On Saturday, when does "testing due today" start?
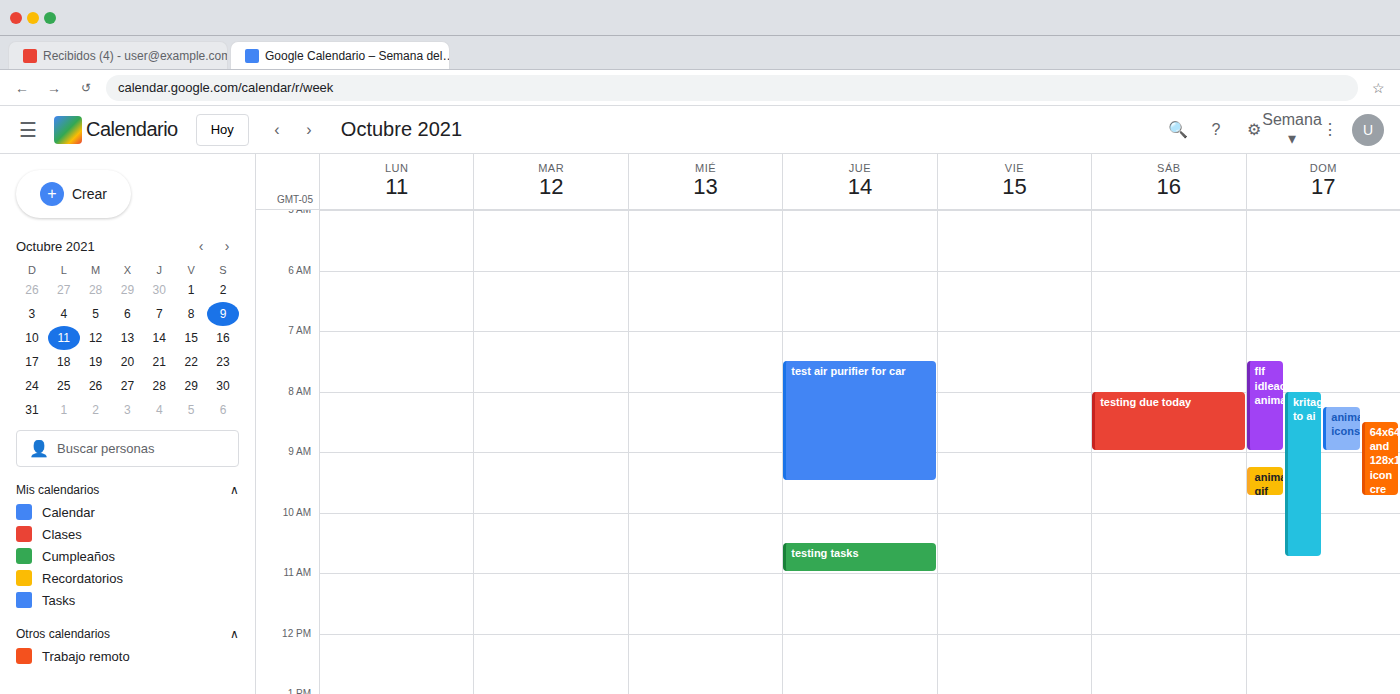
8:00 AM